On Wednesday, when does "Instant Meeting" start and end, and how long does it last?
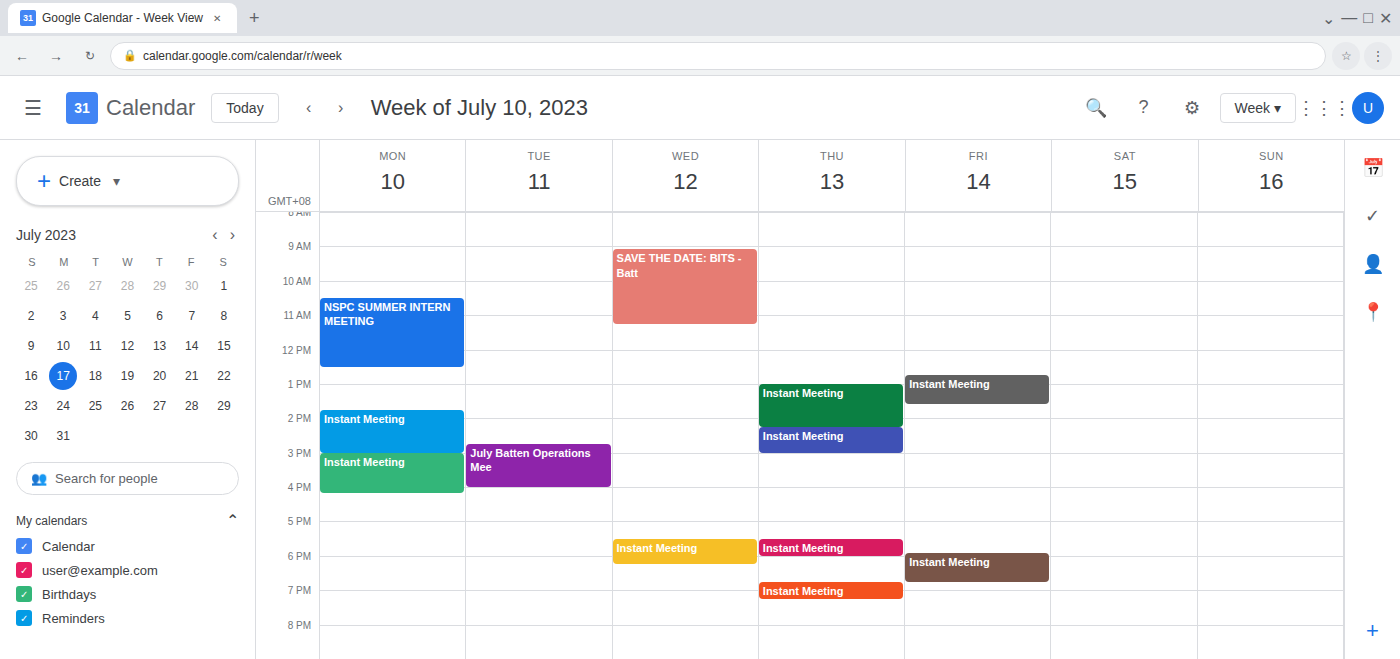
5:30 PM to 6:15 PM, 45 minutes